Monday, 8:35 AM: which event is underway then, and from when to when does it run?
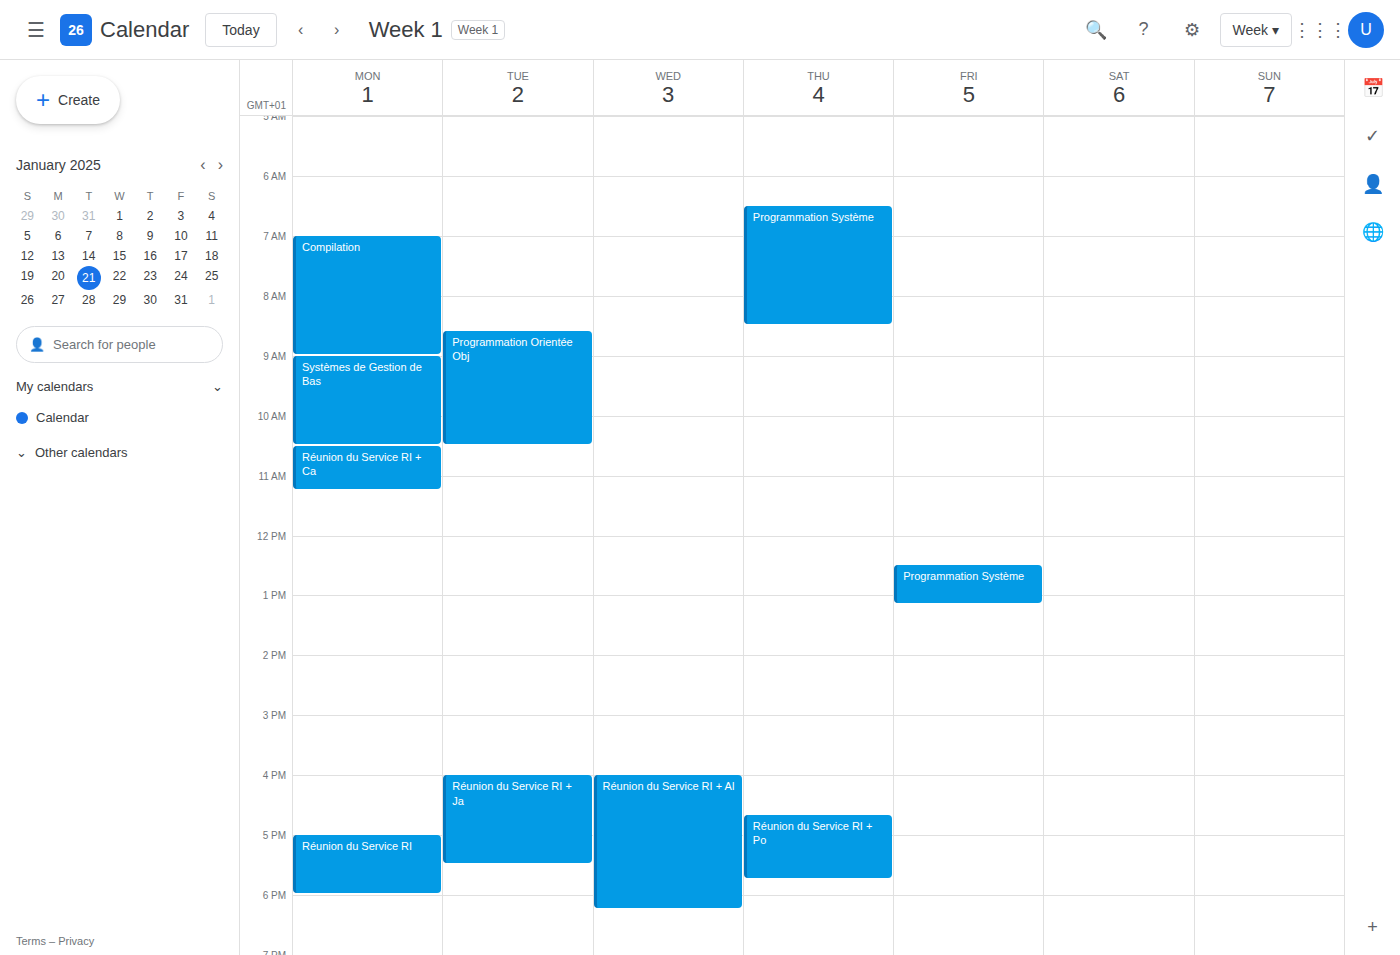
"Compilation", 7:00 AM to 9:00 AM